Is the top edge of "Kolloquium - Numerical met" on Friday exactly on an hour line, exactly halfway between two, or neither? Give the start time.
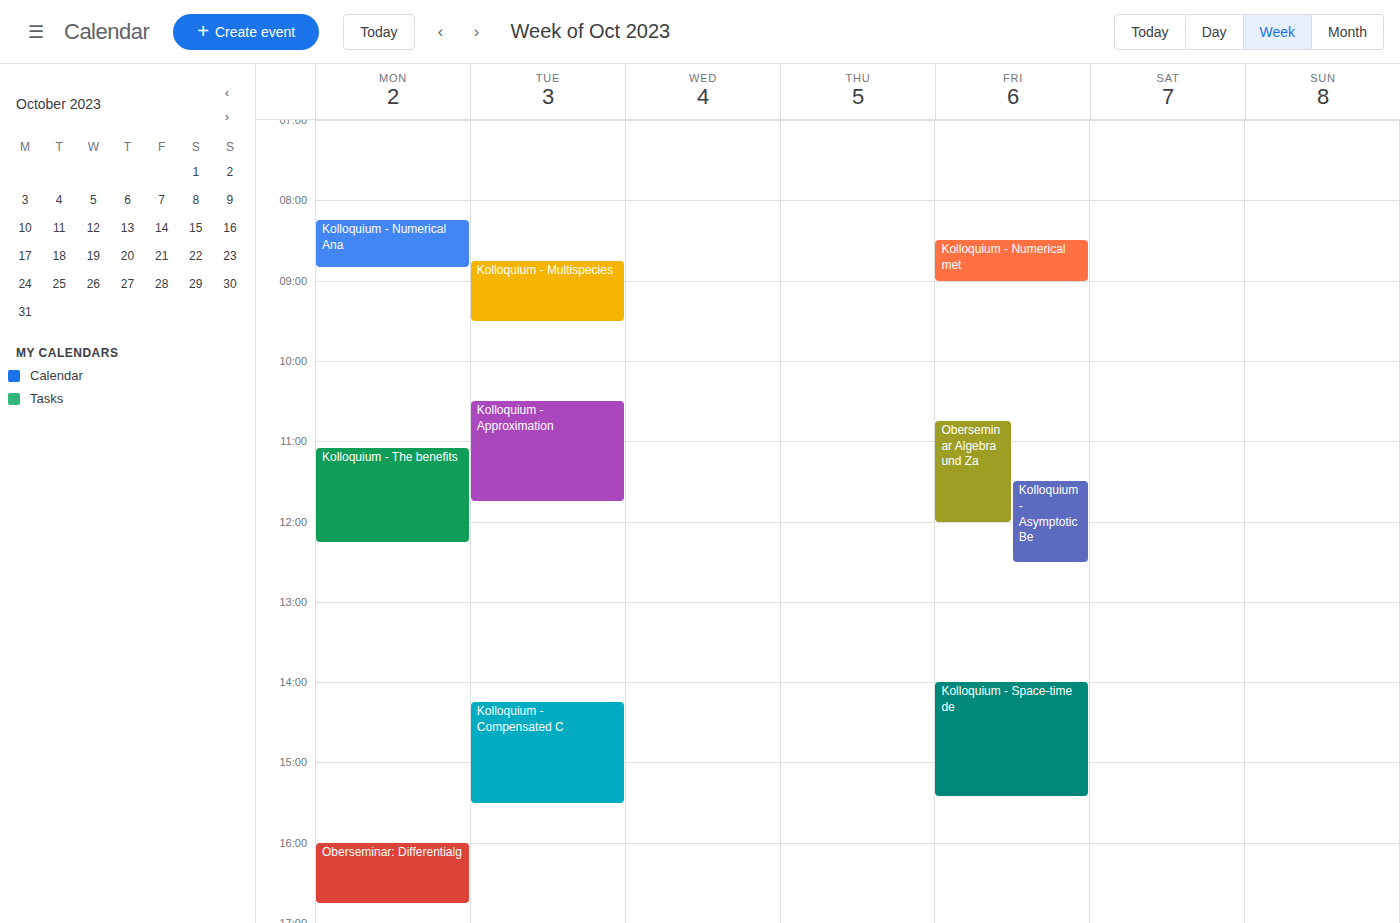
8:30 AM -- halfway between the 8 AM and 9 AM lines.